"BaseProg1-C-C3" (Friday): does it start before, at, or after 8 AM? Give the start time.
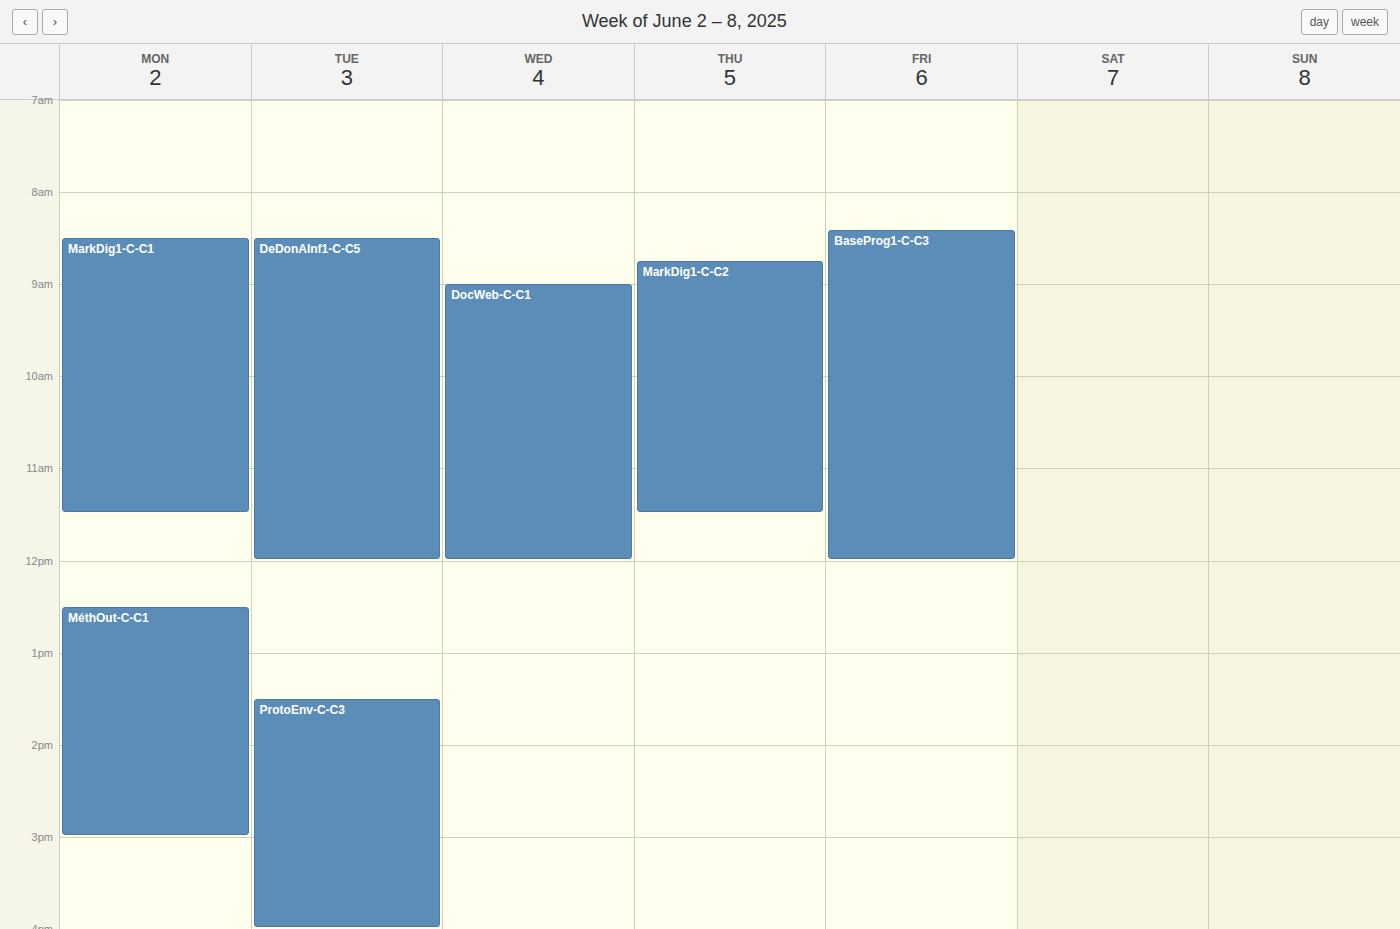
8:25 AM -- after 8 AM, 25 minutes below the 8 AM line.